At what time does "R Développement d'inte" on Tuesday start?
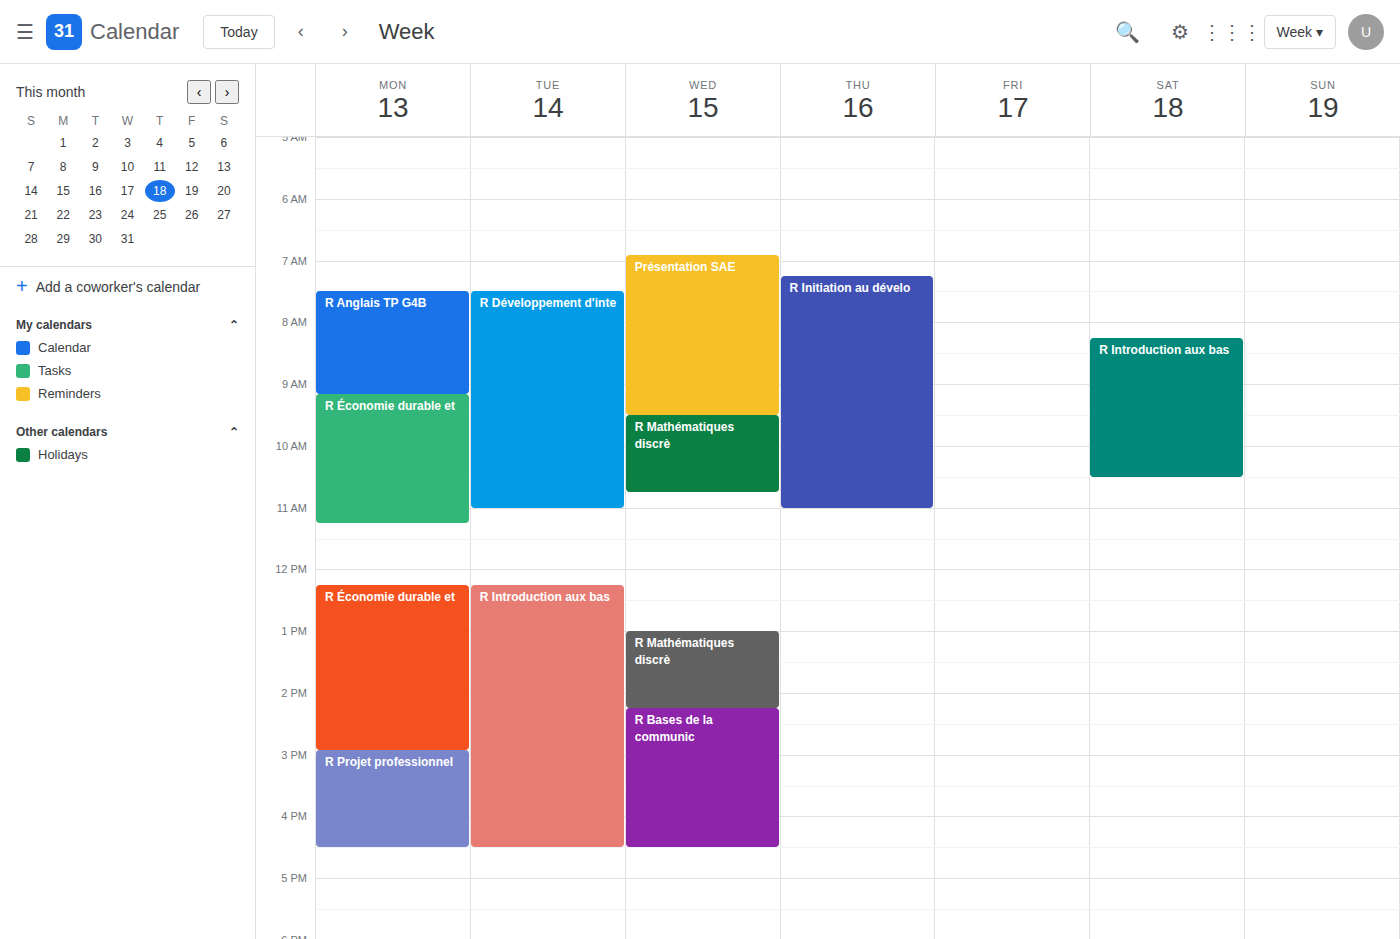
7:30 AM